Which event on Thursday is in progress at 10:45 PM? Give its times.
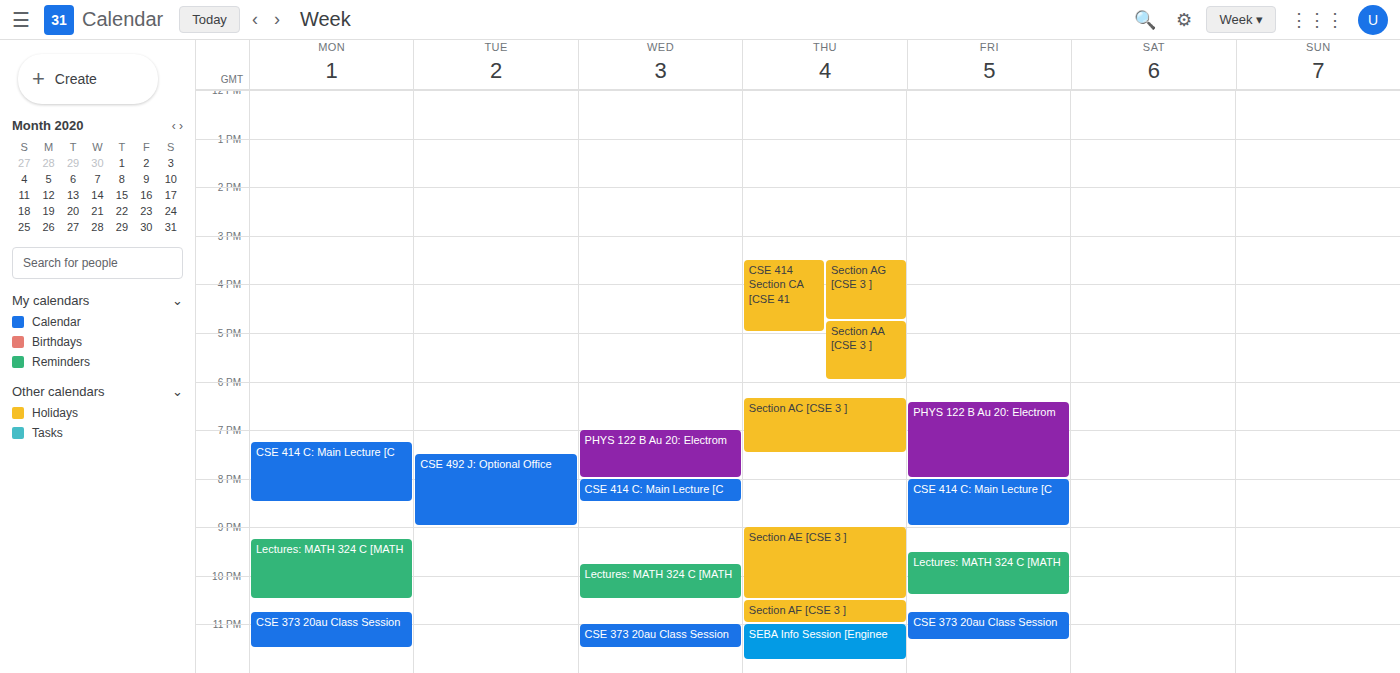
"Section AF [CSE 3 ]", 10:30 PM to 11:00 PM